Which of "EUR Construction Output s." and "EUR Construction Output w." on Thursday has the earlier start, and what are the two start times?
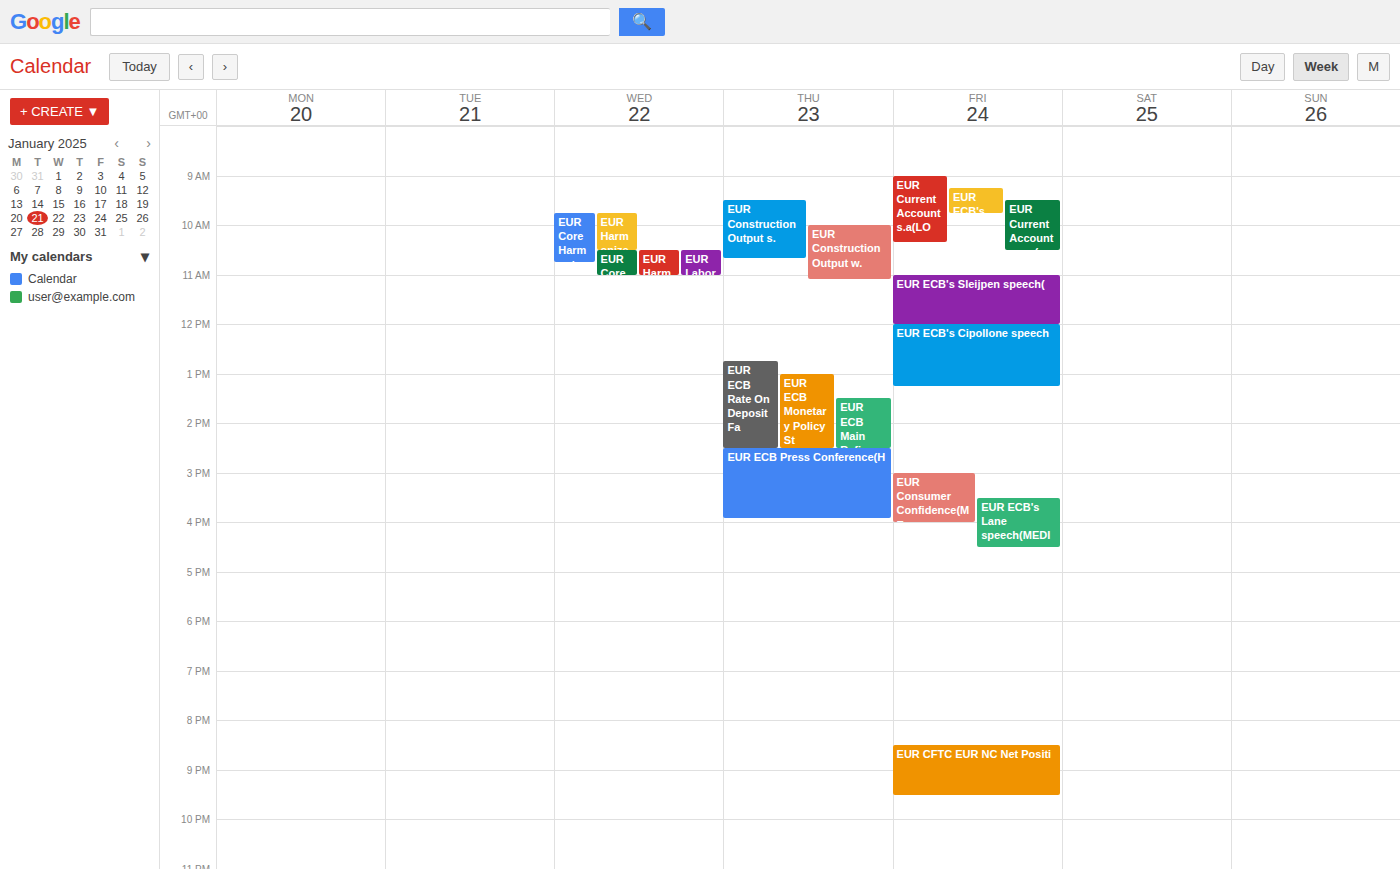
"EUR Construction Output s." 9:30 AM; "EUR Construction Output w." 10:00 AM.